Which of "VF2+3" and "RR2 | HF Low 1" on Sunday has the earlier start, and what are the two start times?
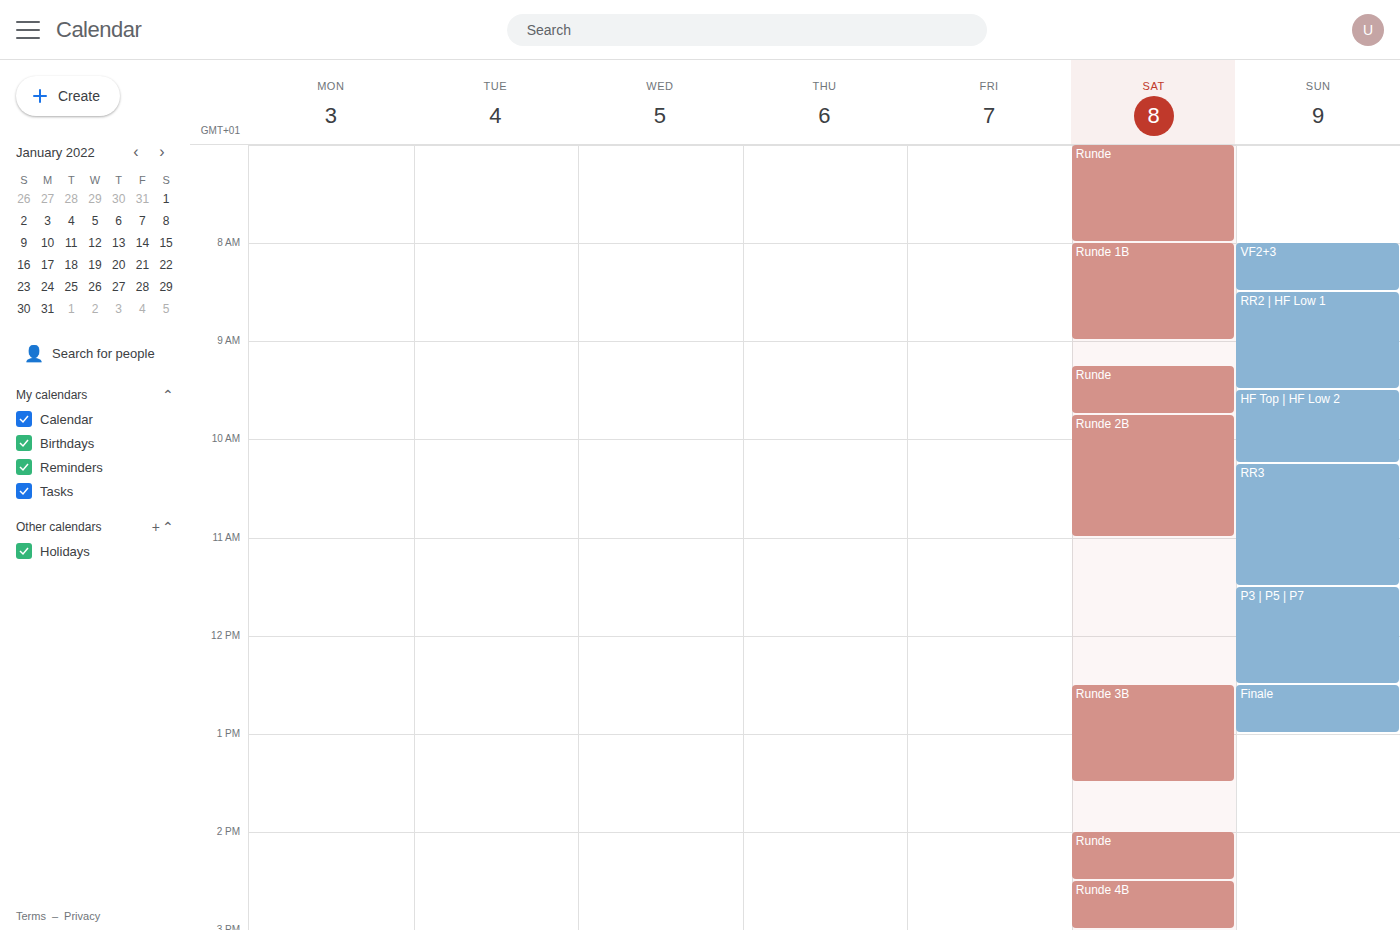
"VF2+3" 08:00; "RR2 | HF Low 1" 08:30.